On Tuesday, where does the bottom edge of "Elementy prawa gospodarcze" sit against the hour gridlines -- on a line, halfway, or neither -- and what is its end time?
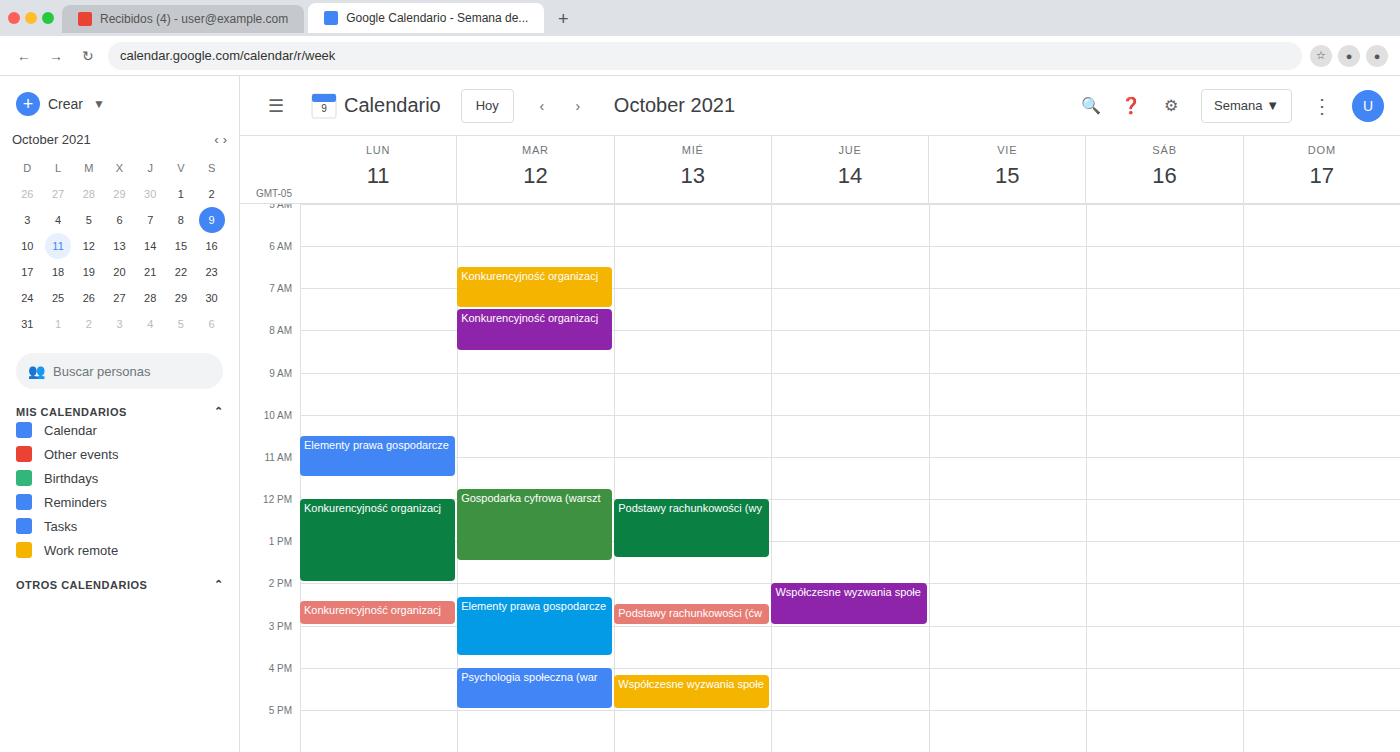
3:45 PM -- neither: three quarters of the way from the 3 PM line to the 4 PM line.